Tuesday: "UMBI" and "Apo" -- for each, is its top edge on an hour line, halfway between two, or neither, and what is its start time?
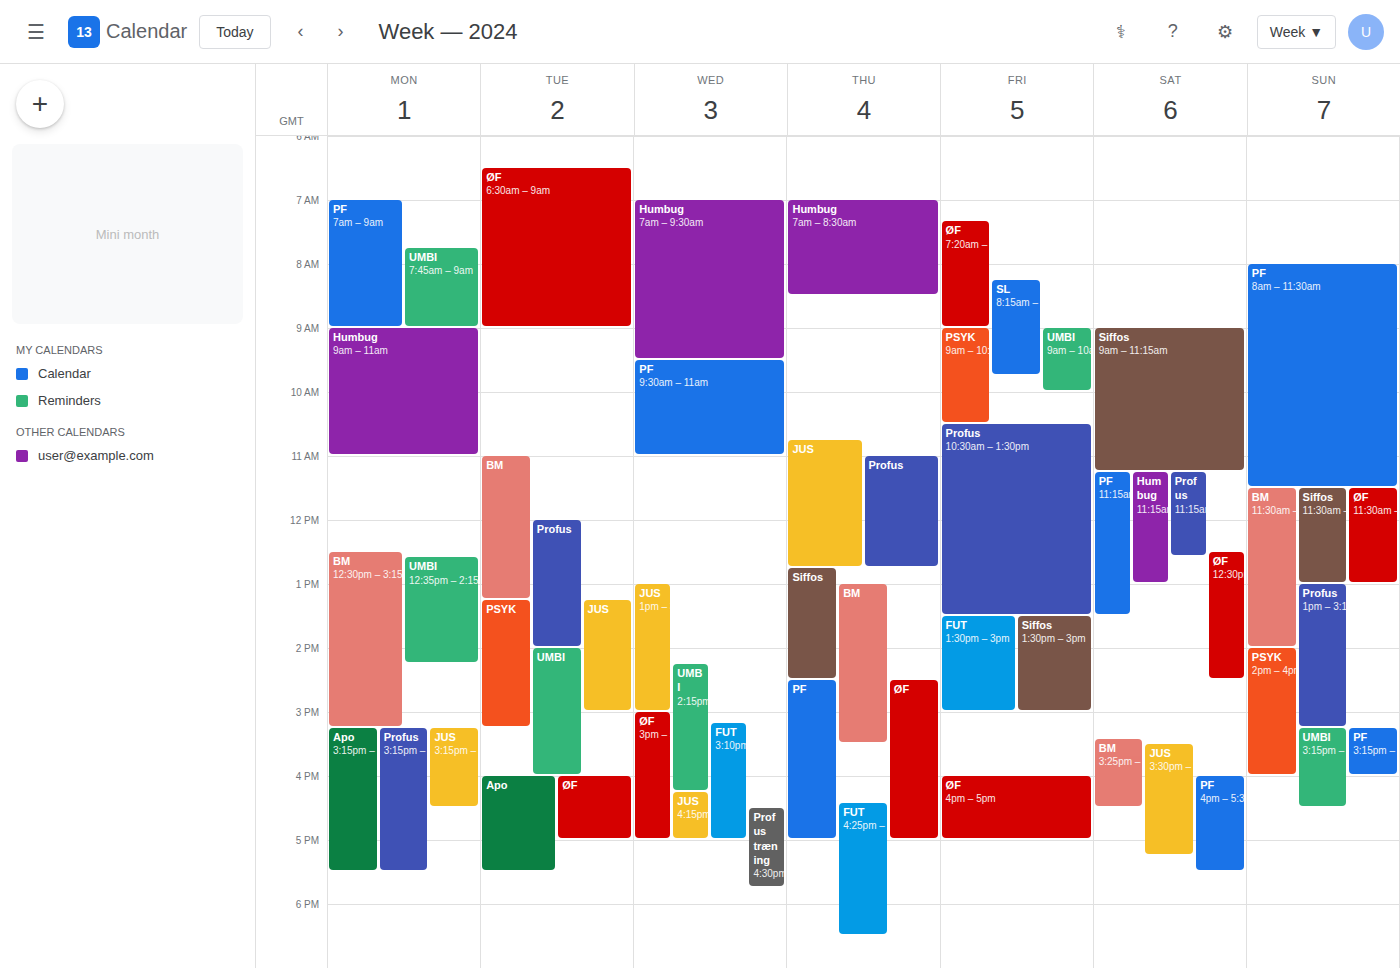
"UMBI": 14:00, exactly on the 14:00 line. "Apo": 16:00, exactly on the 16:00 line.